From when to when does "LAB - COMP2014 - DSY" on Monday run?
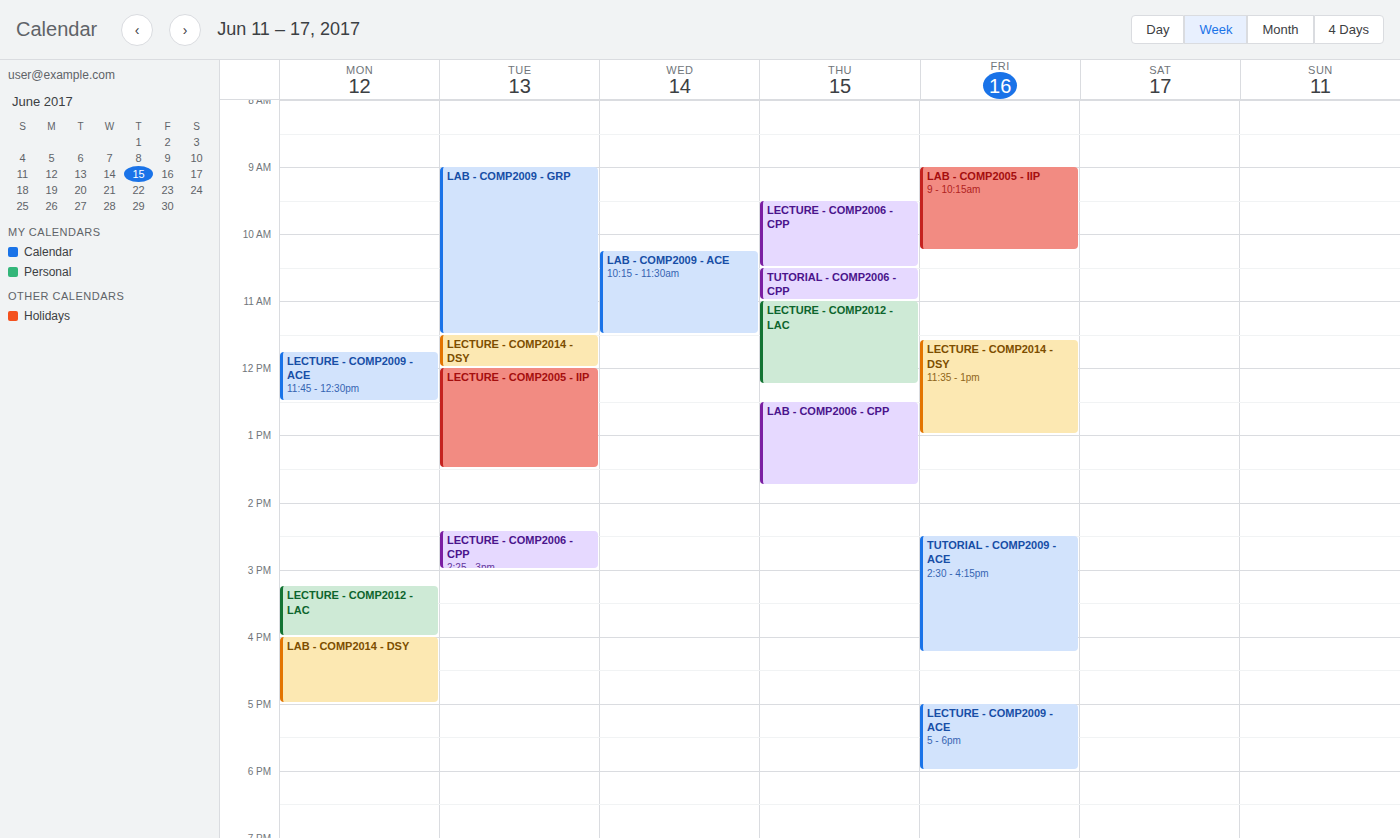
4:00 PM to 5:00 PM